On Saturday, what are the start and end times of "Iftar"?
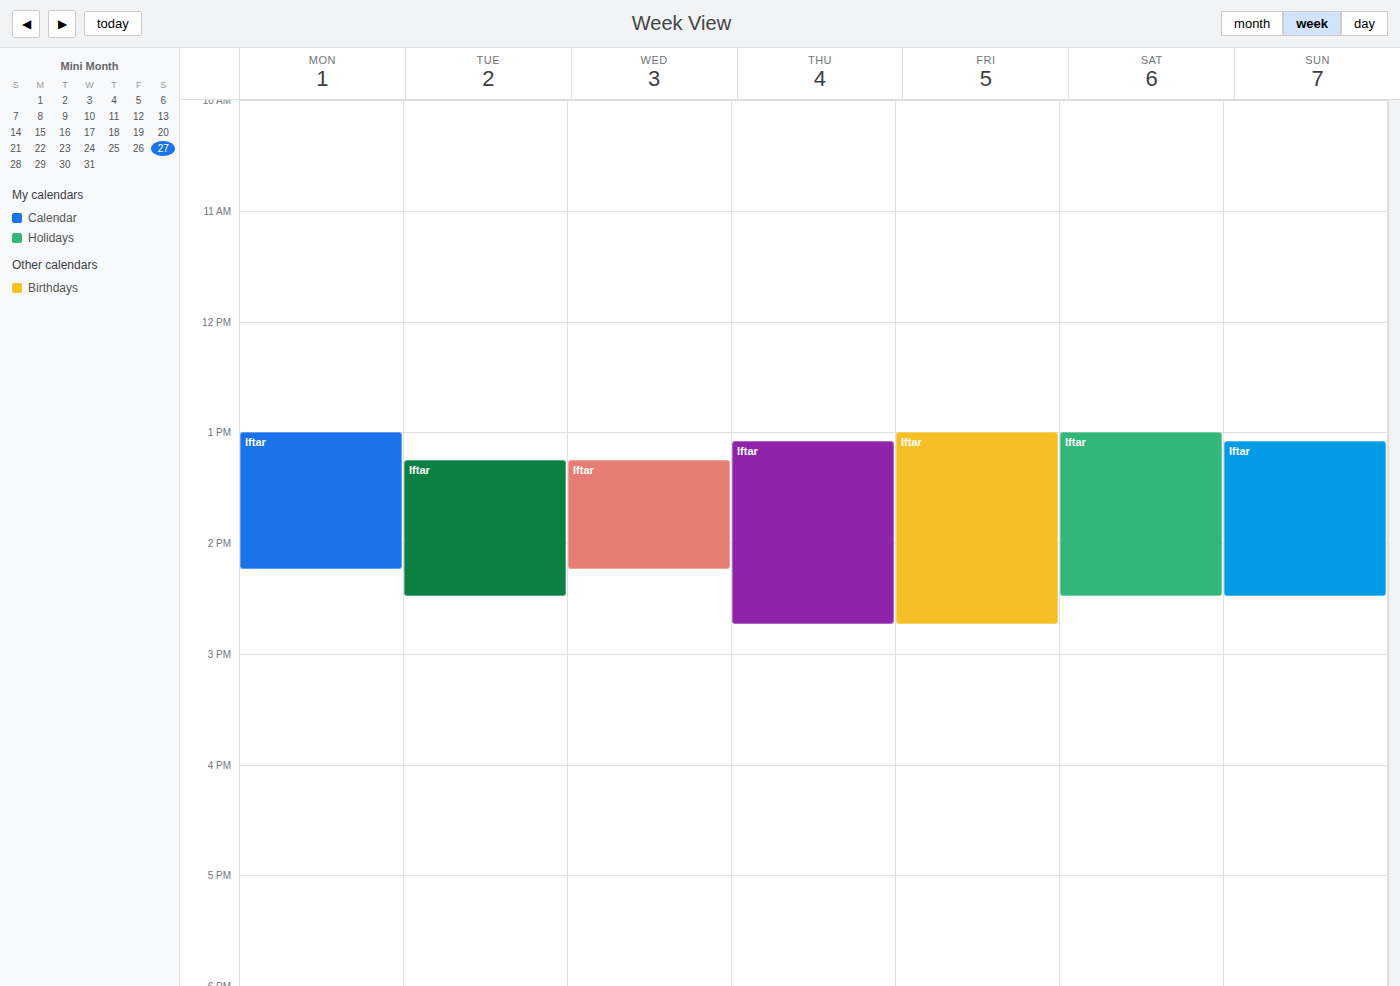
1:00 PM to 2:30 PM